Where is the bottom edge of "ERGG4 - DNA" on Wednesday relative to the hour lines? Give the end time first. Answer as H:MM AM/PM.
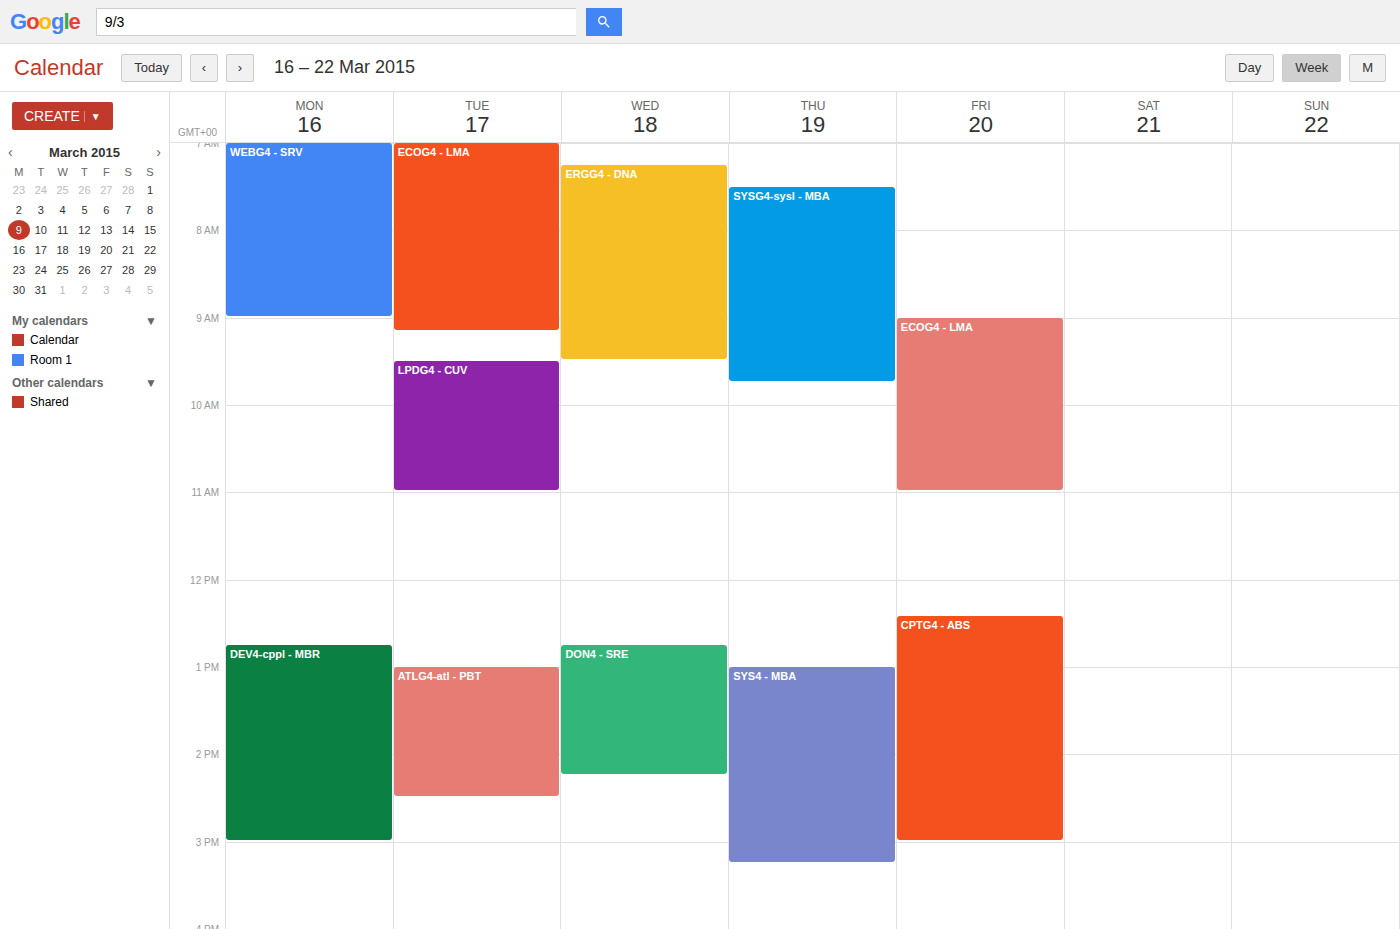
9:30 AM -- halfway between the 9 AM and 10 AM lines.